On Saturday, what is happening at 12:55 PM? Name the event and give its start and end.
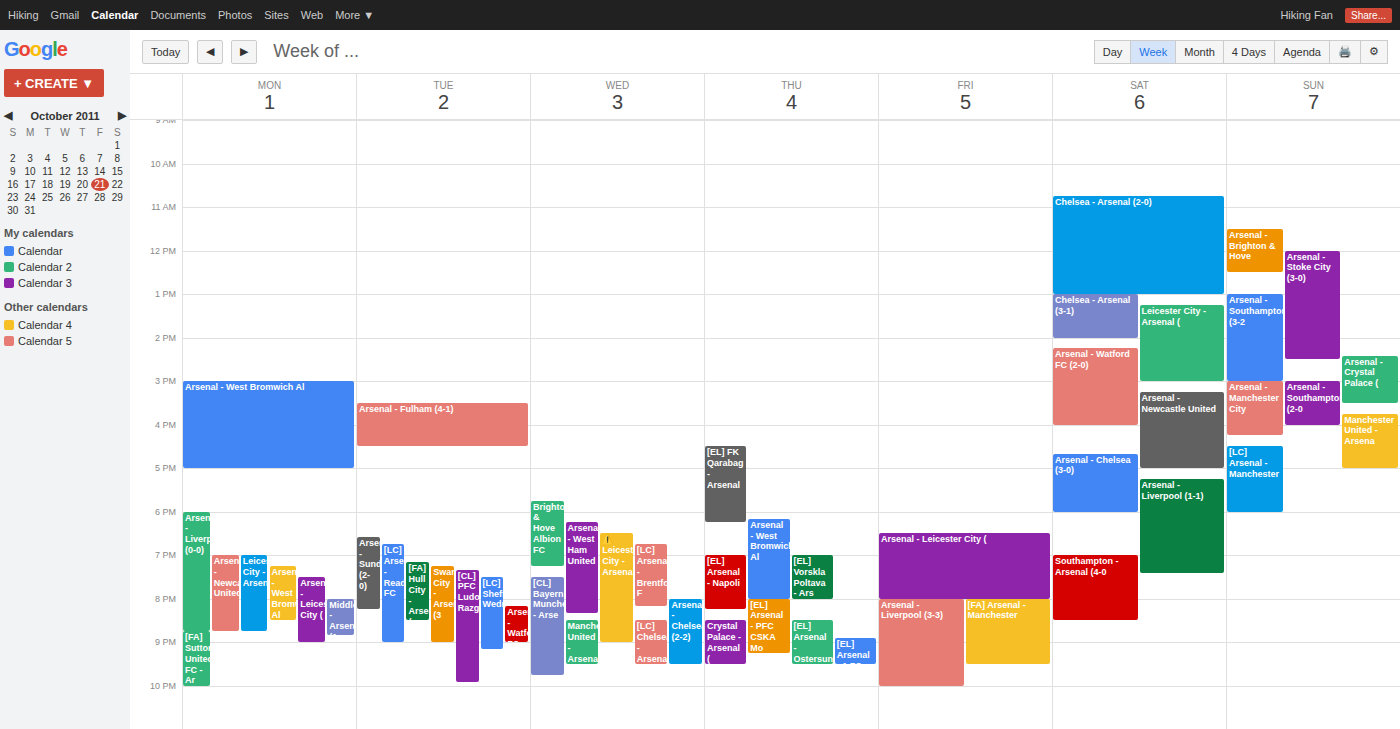
"Chelsea - Arsenal (2-0)", 10:45 AM to 1:00 PM